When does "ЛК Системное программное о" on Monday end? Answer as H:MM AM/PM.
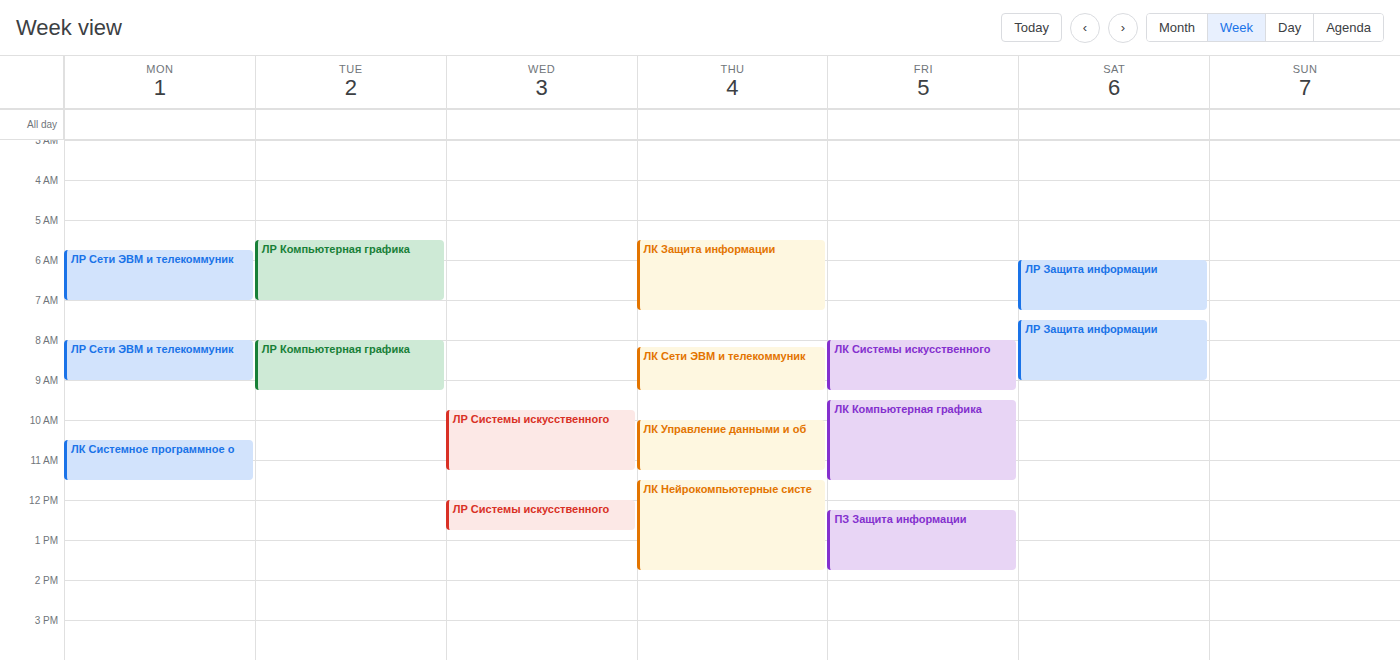
11:30 AM